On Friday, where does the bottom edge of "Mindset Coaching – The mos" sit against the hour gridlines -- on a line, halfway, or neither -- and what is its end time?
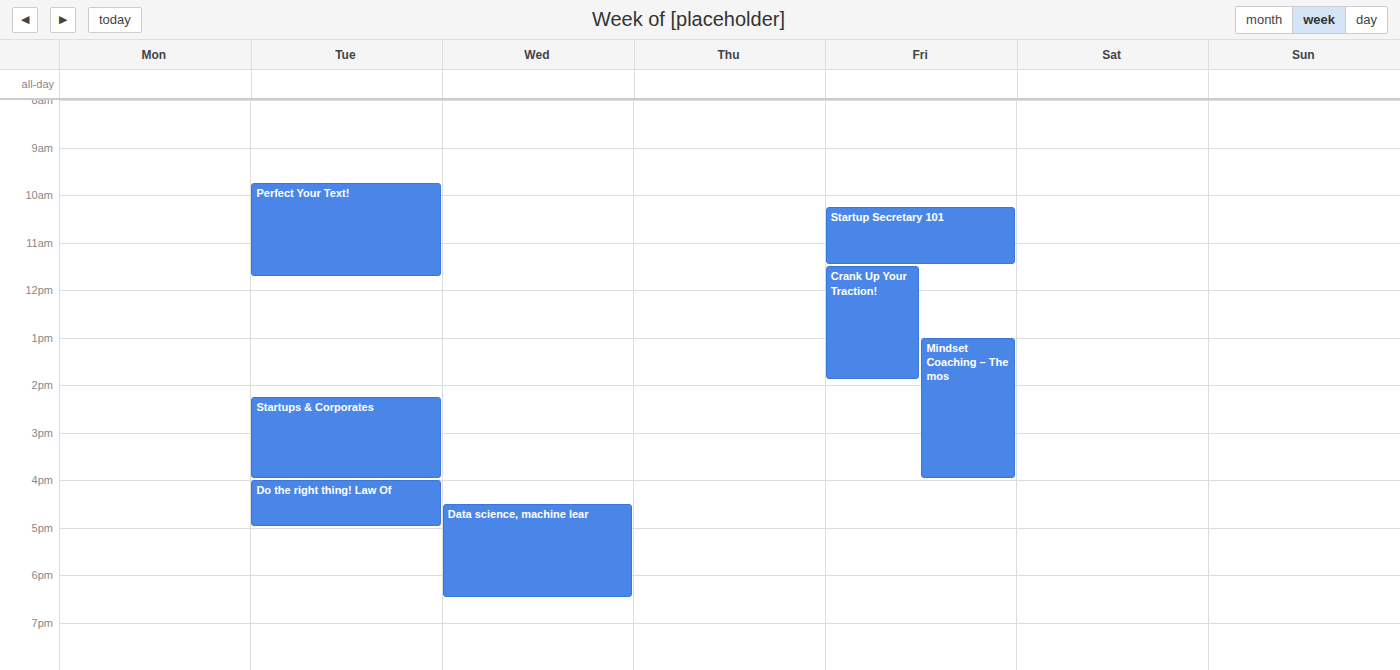
16:00 -- exactly on the 16:00 line.